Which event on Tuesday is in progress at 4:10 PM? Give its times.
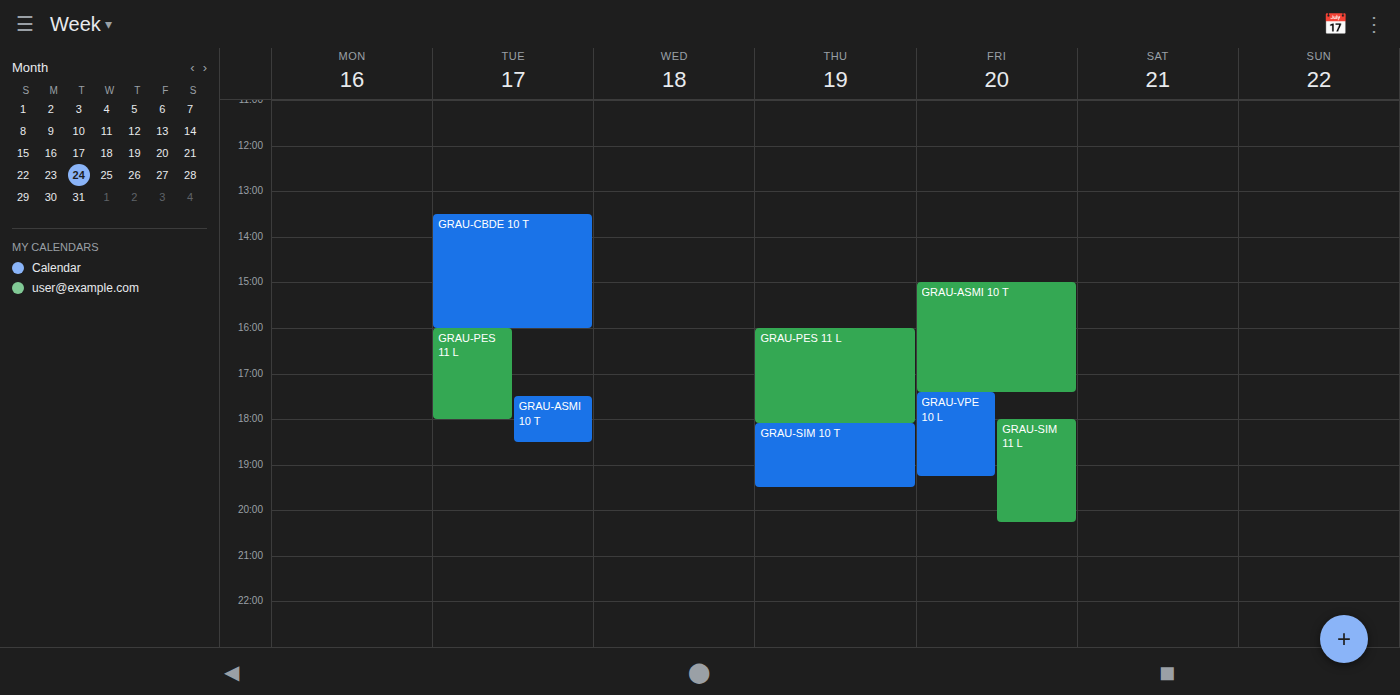
"GRAU-PES 11 L", 4:00 PM to 6:00 PM